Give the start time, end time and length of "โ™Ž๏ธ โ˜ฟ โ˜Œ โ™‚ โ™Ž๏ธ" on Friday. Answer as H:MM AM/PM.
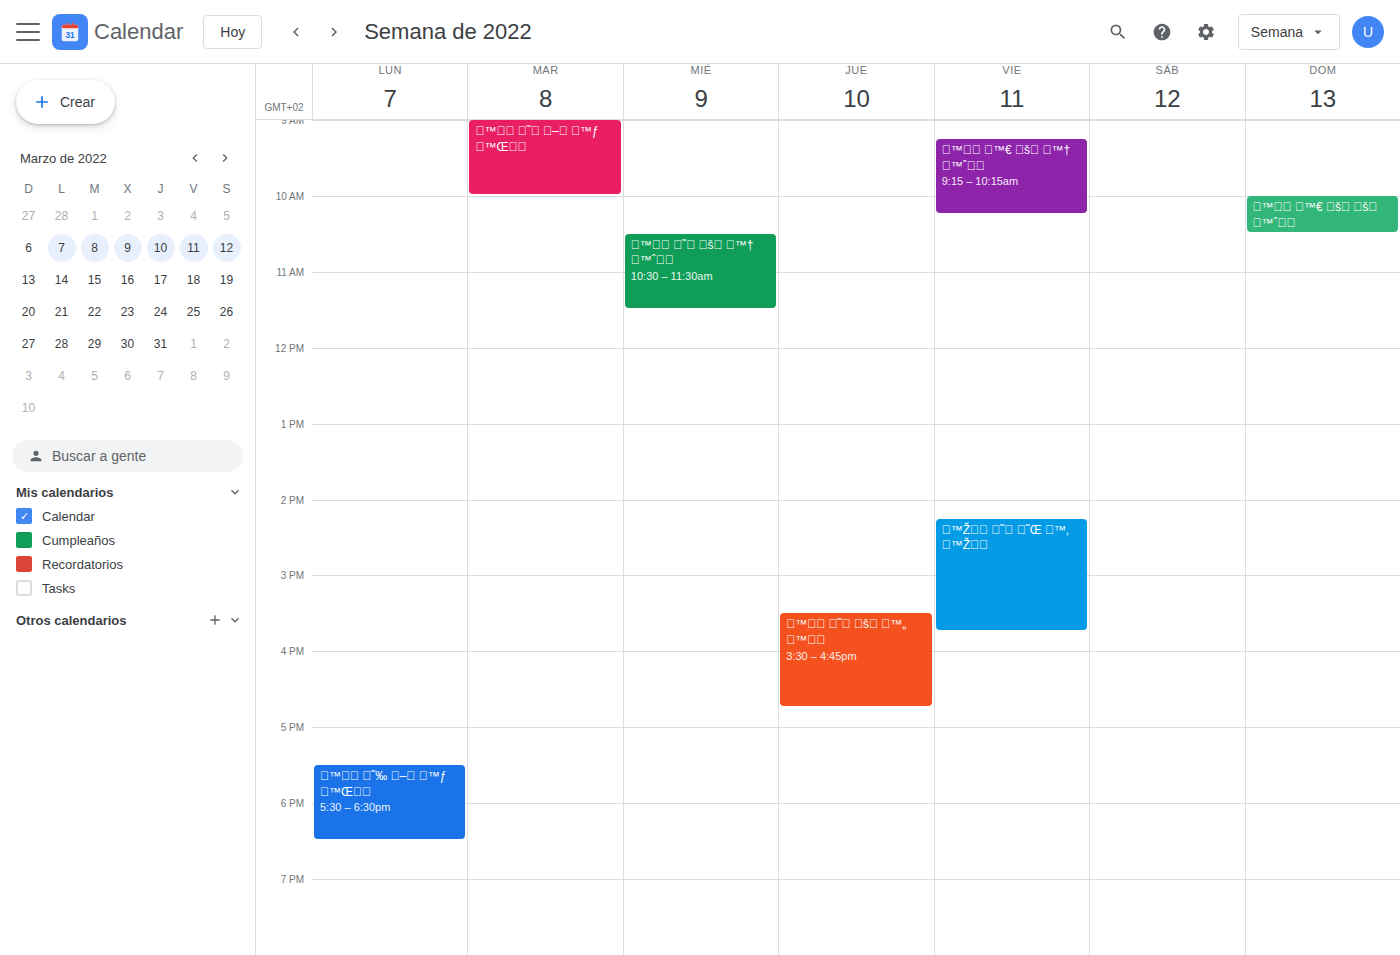
2:15 PM to 3:45 PM, 1 hour 30 minutes